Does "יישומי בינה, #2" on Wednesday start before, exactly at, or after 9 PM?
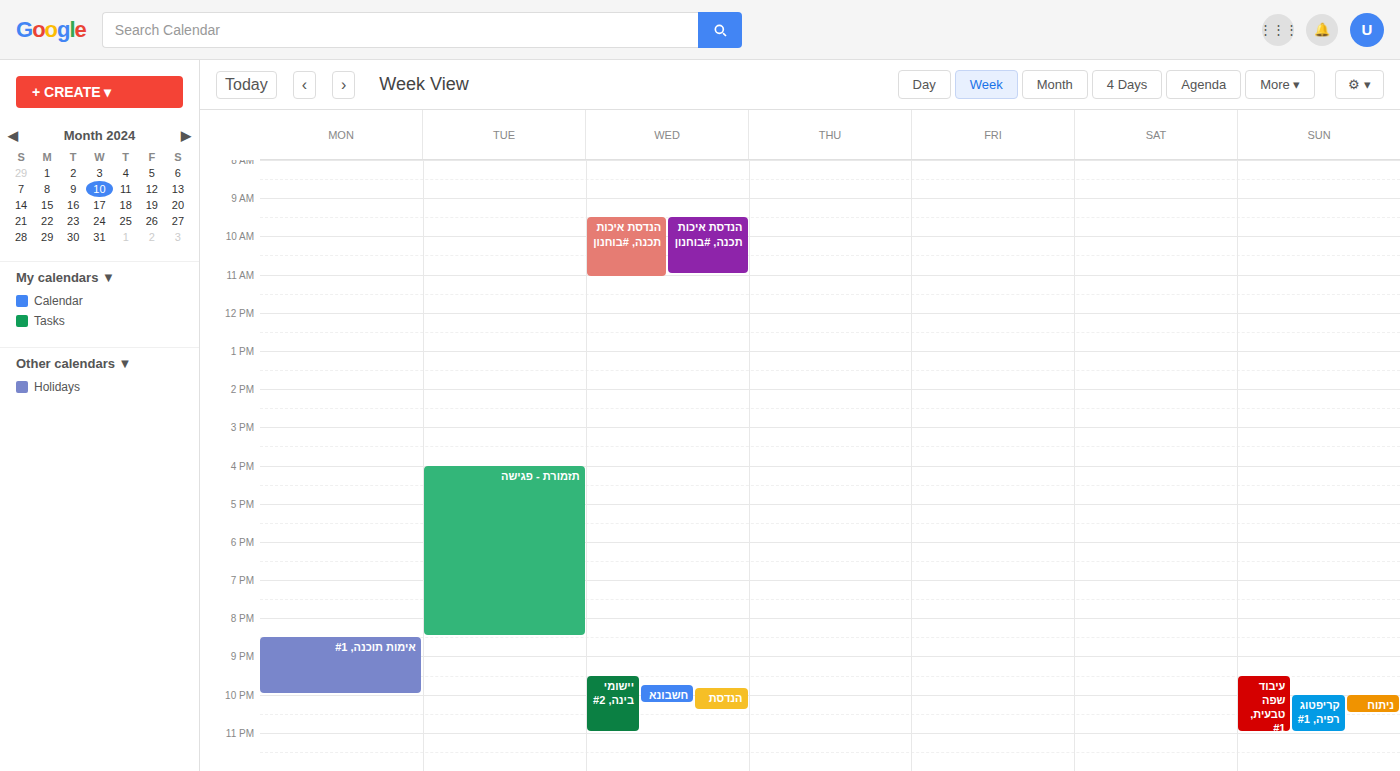
9:30 PM -- after 9 PM, 30 minutes below the 9 PM line.